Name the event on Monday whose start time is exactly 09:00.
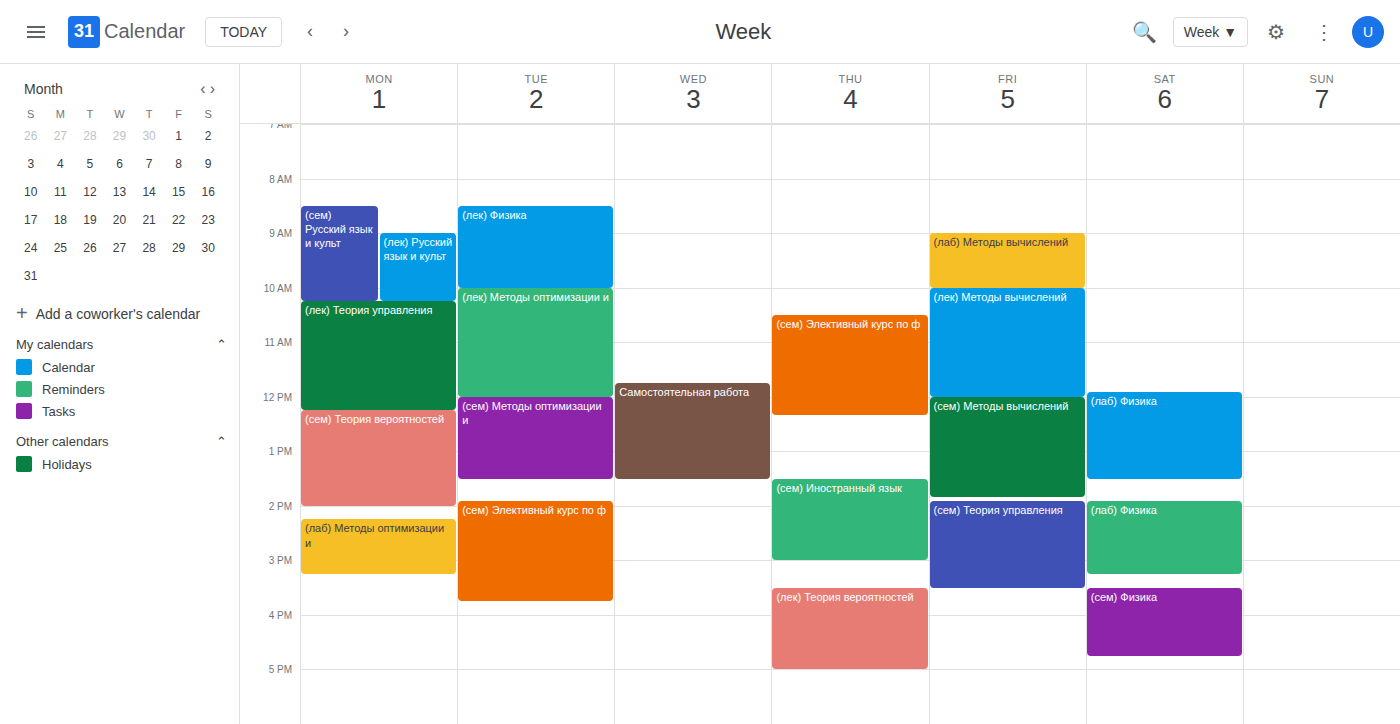
"(лек) Русский язык и культ"